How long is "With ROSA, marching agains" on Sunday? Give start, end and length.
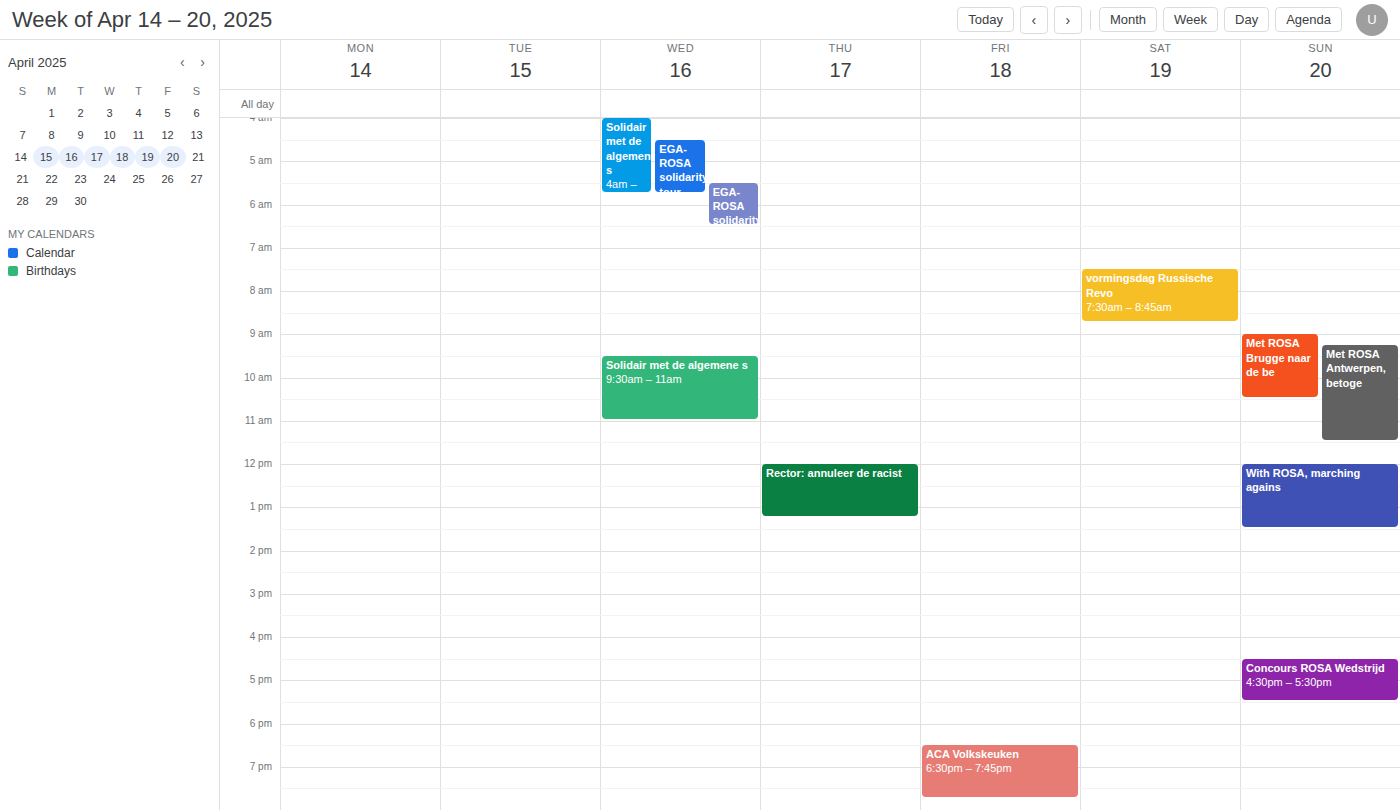
12:00 PM to 1:30 PM, 1 hour 30 minutes